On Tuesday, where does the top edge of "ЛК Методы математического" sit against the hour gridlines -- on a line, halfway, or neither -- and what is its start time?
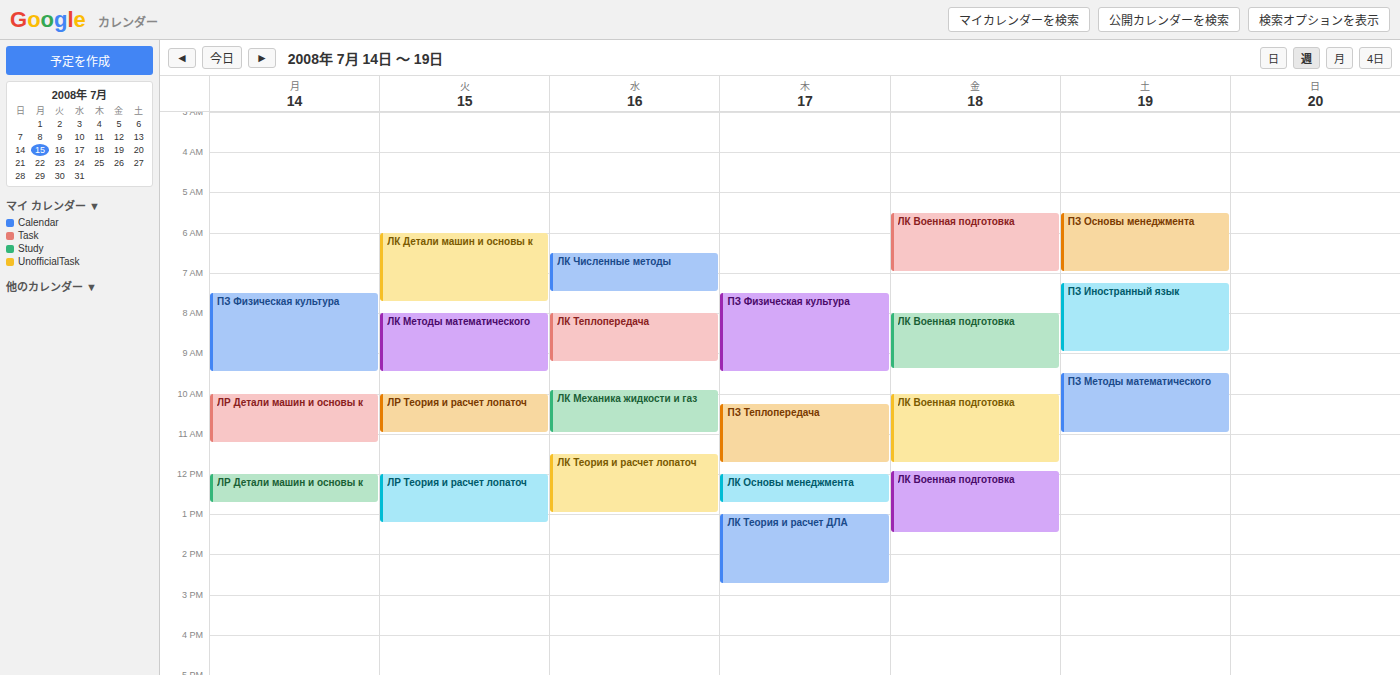
8:00 AM -- exactly on the 8 AM line.